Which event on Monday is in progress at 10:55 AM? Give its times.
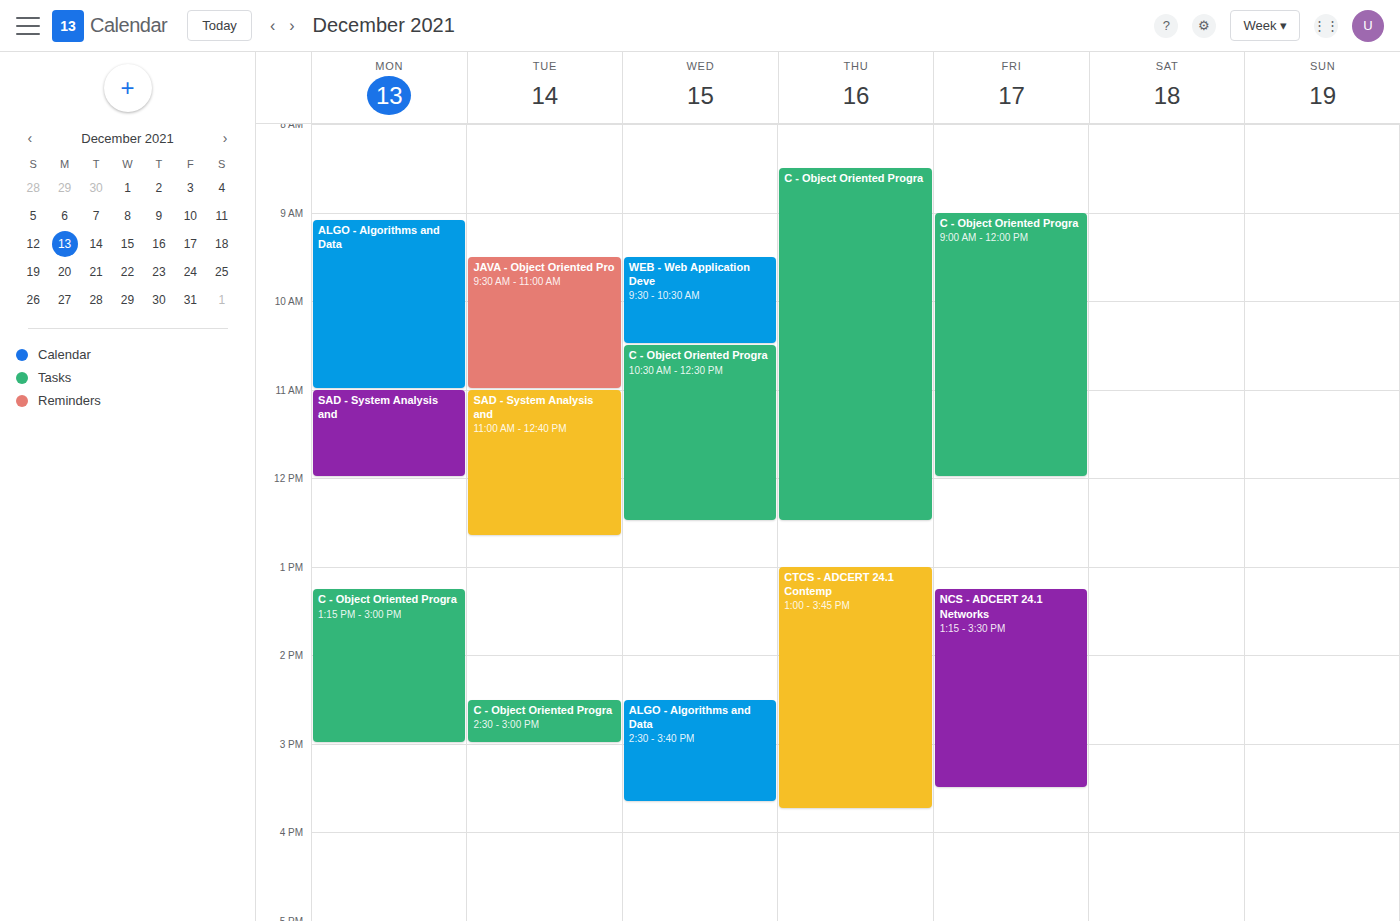
"ALGO - Algorithms and Data", 9:05 AM to 11:00 AM